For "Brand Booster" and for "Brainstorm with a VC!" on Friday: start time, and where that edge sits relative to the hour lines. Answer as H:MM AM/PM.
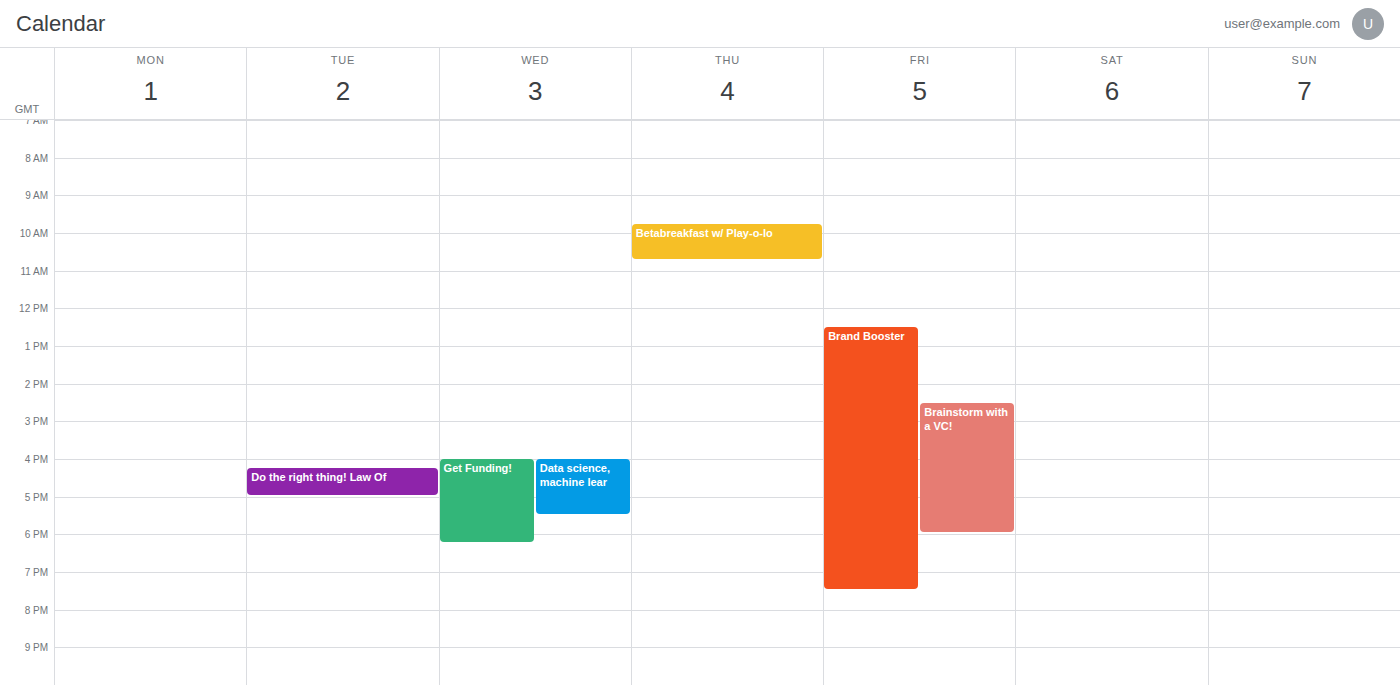
"Brand Booster": 12:30 PM, halfway between the 12 PM and 1 PM lines. "Brainstorm with a VC!": 2:30 PM, halfway between the 2 PM and 3 PM lines.